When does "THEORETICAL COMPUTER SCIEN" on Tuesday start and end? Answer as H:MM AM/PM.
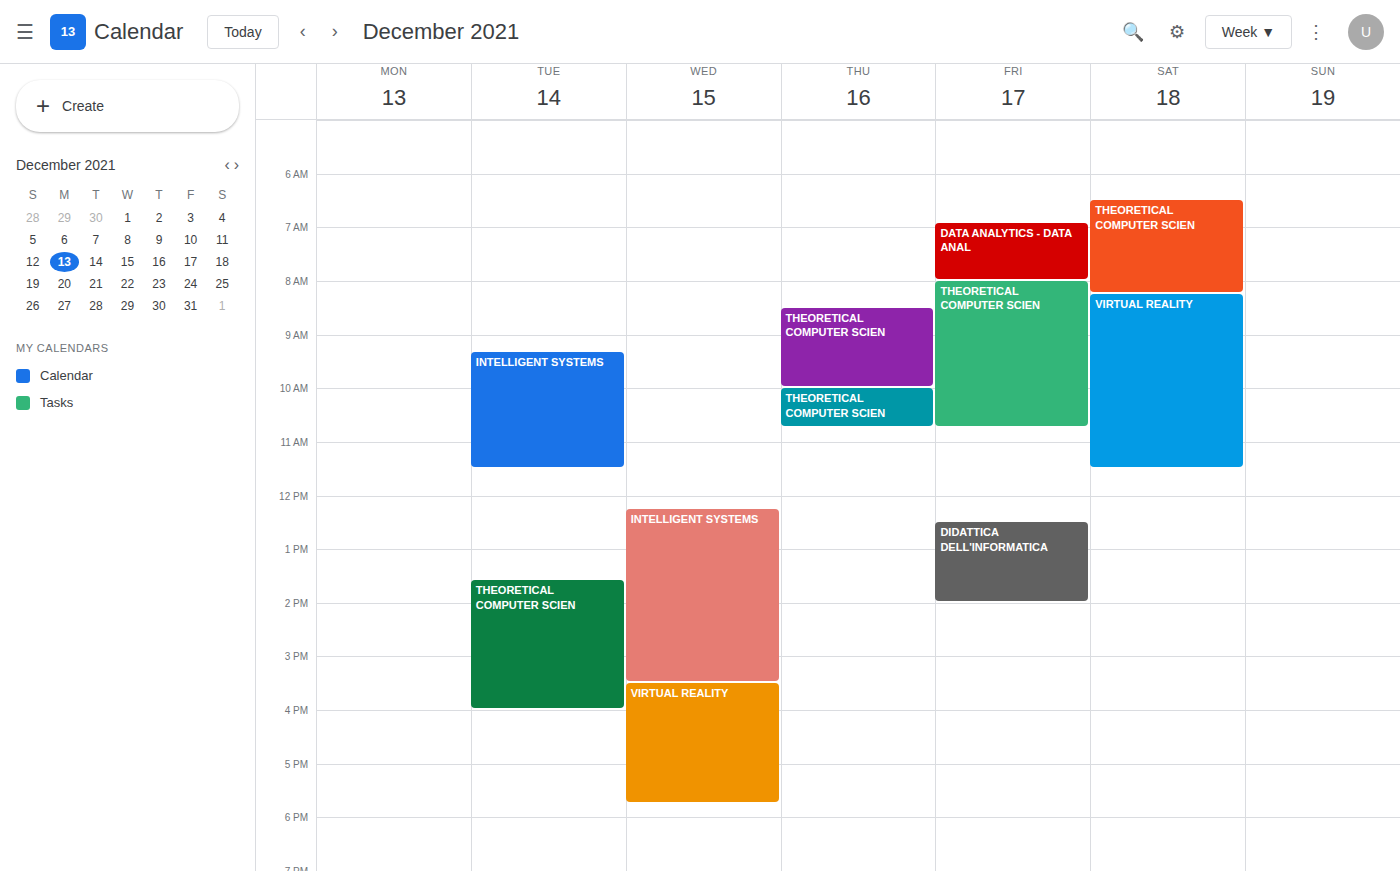
1:35 PM to 4:00 PM